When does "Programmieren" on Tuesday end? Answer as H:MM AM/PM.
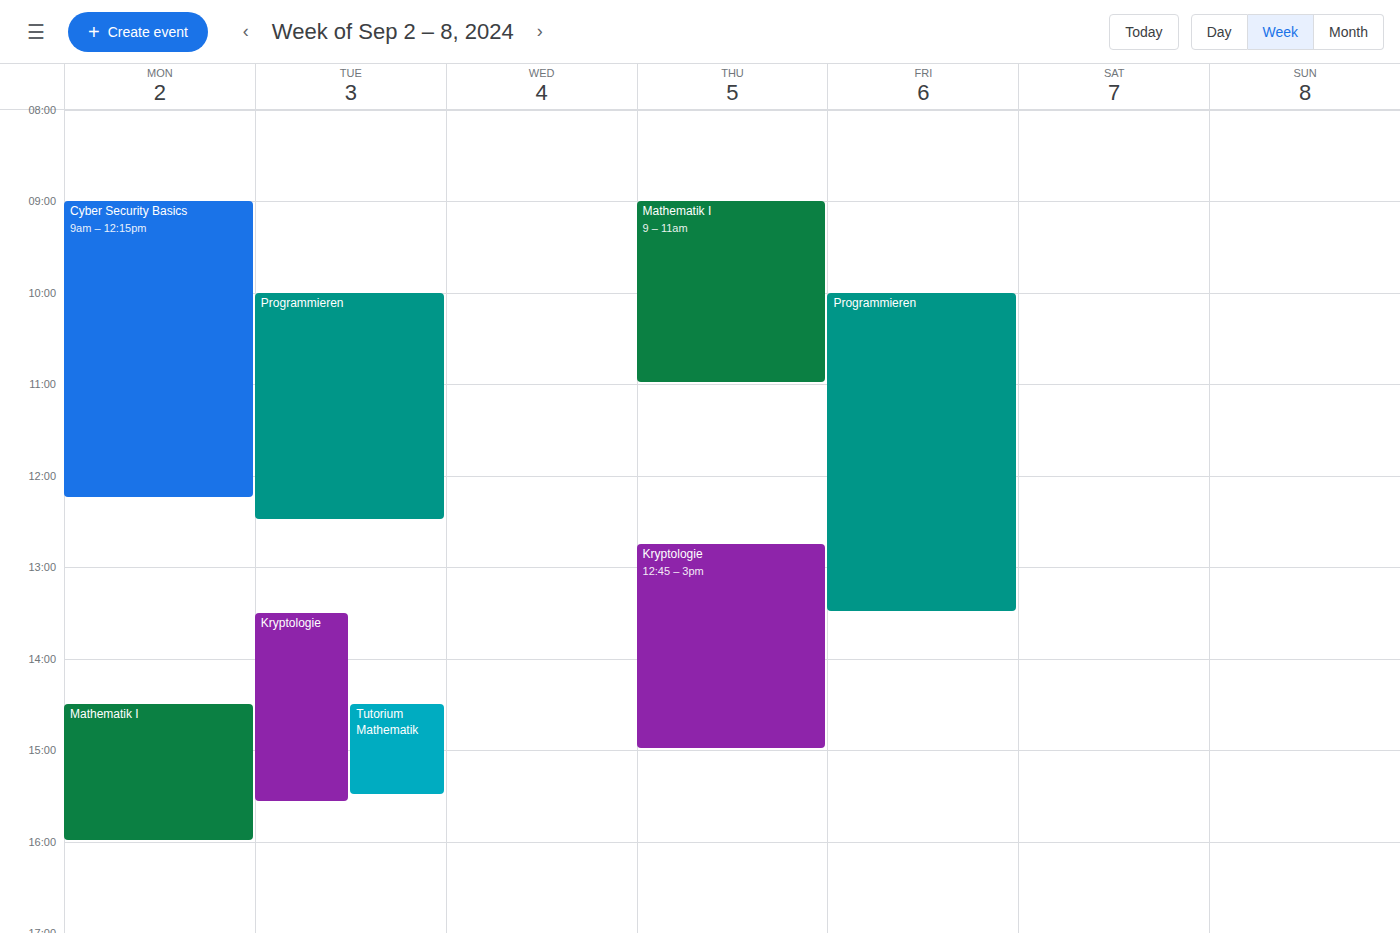
12:30 PM